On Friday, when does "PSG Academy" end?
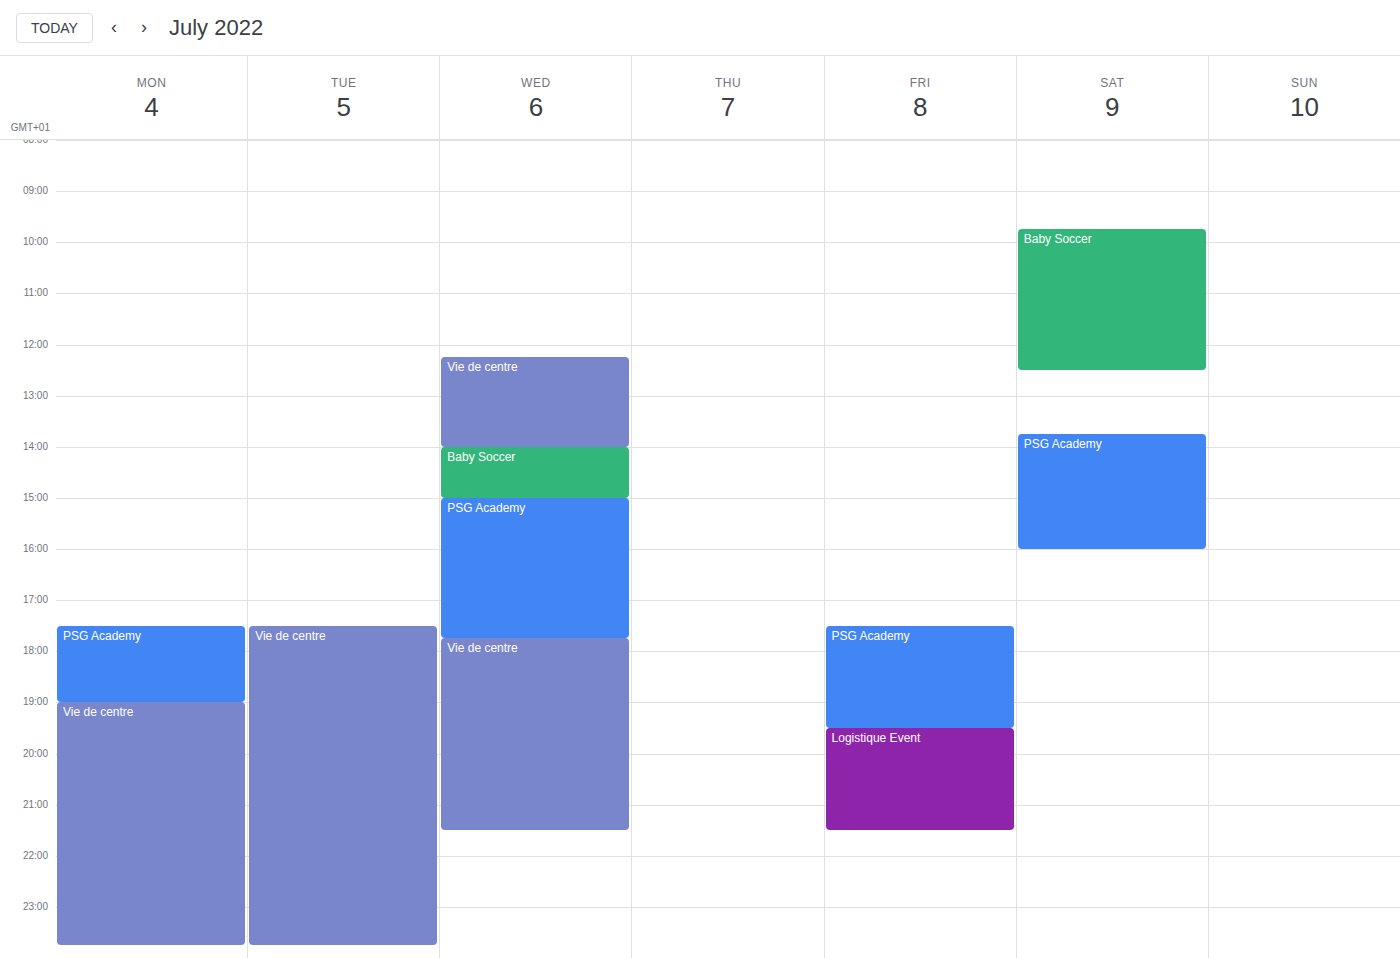
7:30 PM